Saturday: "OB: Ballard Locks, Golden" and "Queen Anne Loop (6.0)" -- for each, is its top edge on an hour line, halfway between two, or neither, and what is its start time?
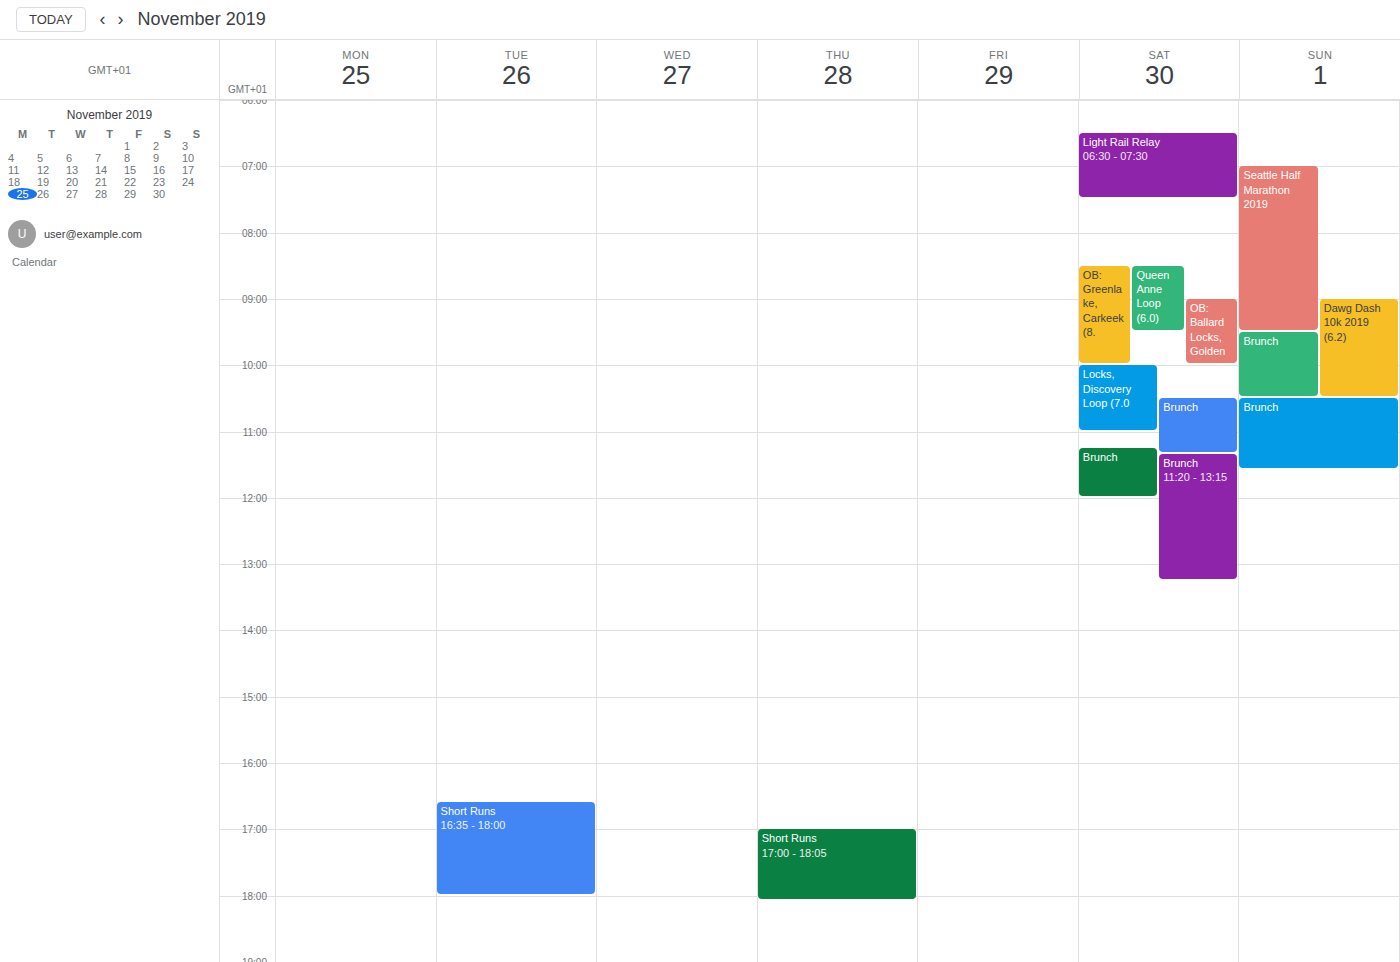
"OB: Ballard Locks, Golden": 09:00, exactly on the 09:00 line. "Queen Anne Loop (6.0)": 08:30, halfway between the 08:00 and 09:00 lines.